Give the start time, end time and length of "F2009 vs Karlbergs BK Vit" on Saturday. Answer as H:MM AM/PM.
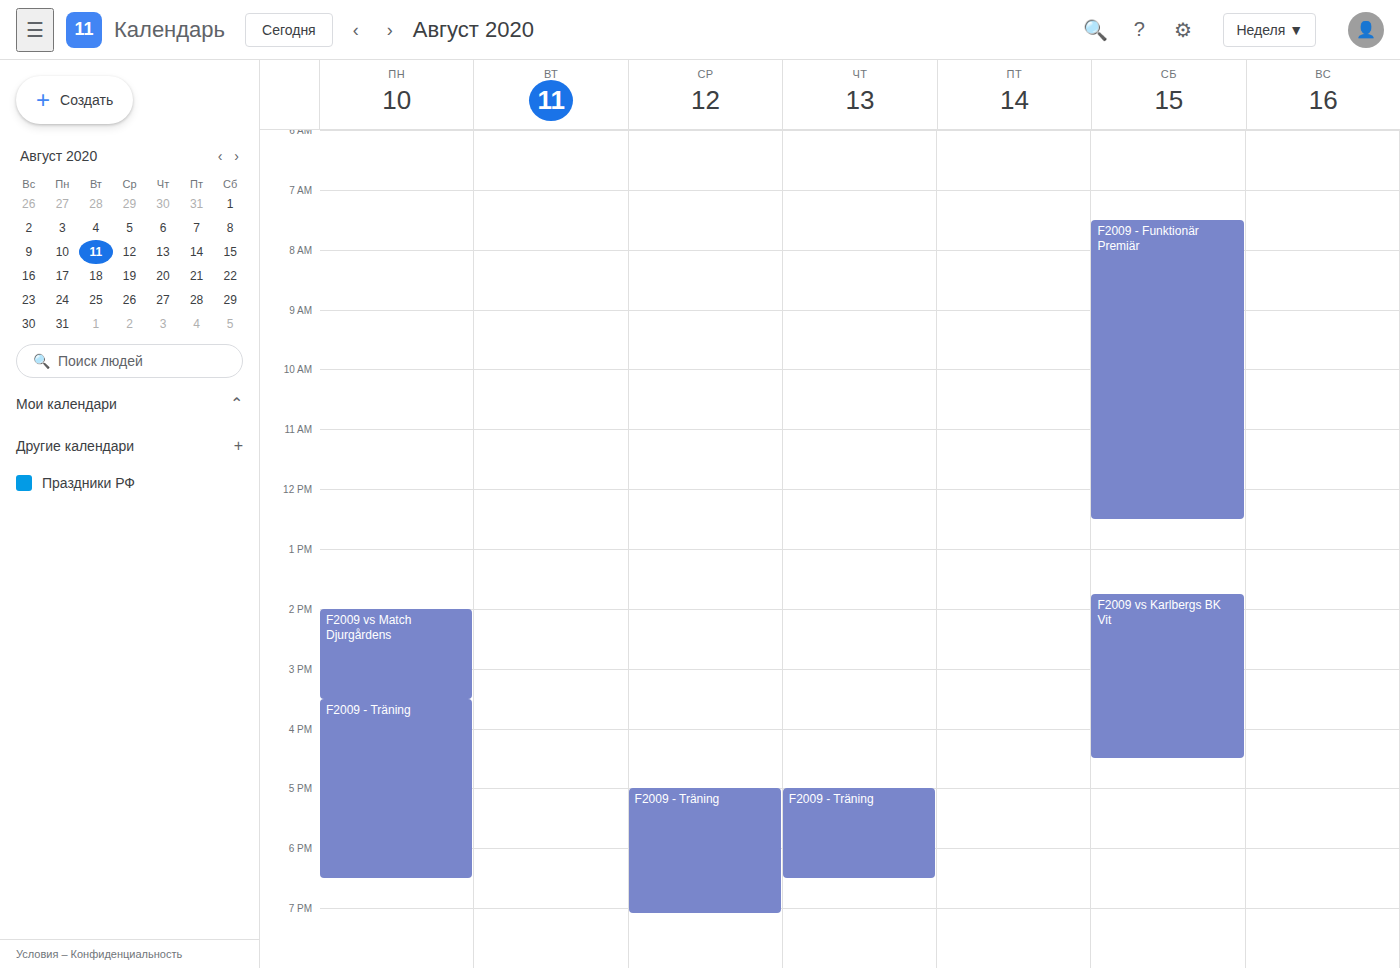
1:45 PM to 4:30 PM, 2 hours 45 minutes